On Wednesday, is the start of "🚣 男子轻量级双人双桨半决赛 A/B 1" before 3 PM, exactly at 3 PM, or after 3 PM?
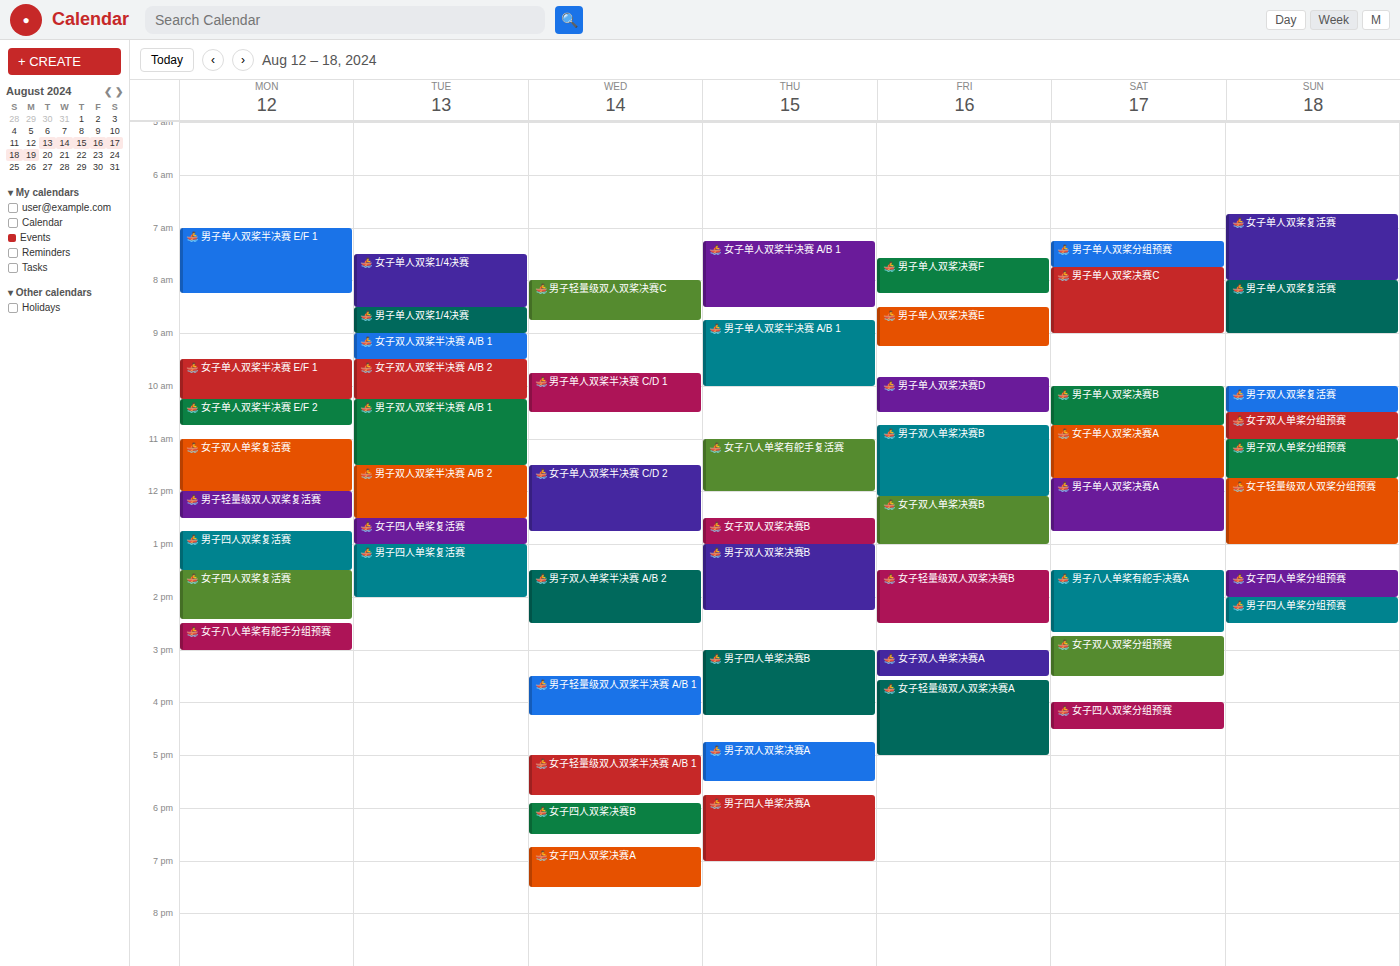
3:30 PM -- after 3 PM, 30 minutes below the 3 PM line.